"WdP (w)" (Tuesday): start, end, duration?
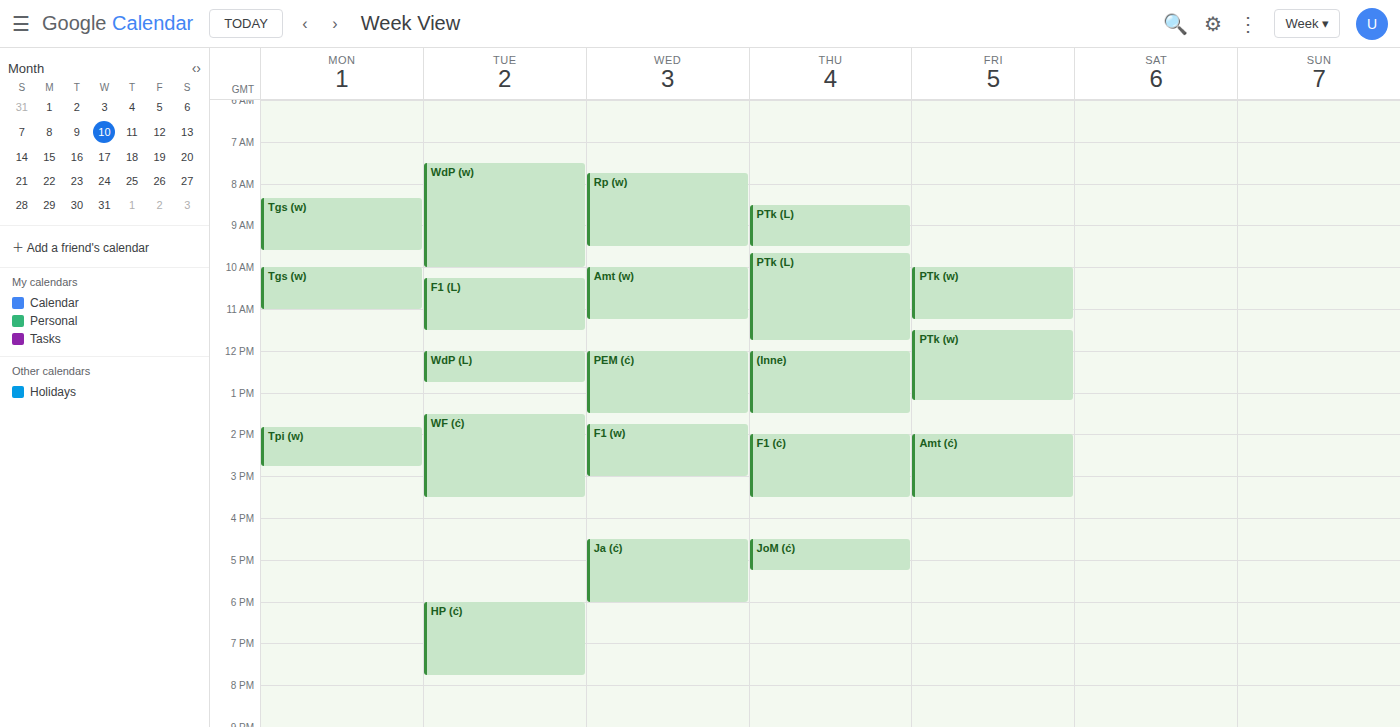
7:30 AM to 10:00 AM, 2 hours 30 minutes